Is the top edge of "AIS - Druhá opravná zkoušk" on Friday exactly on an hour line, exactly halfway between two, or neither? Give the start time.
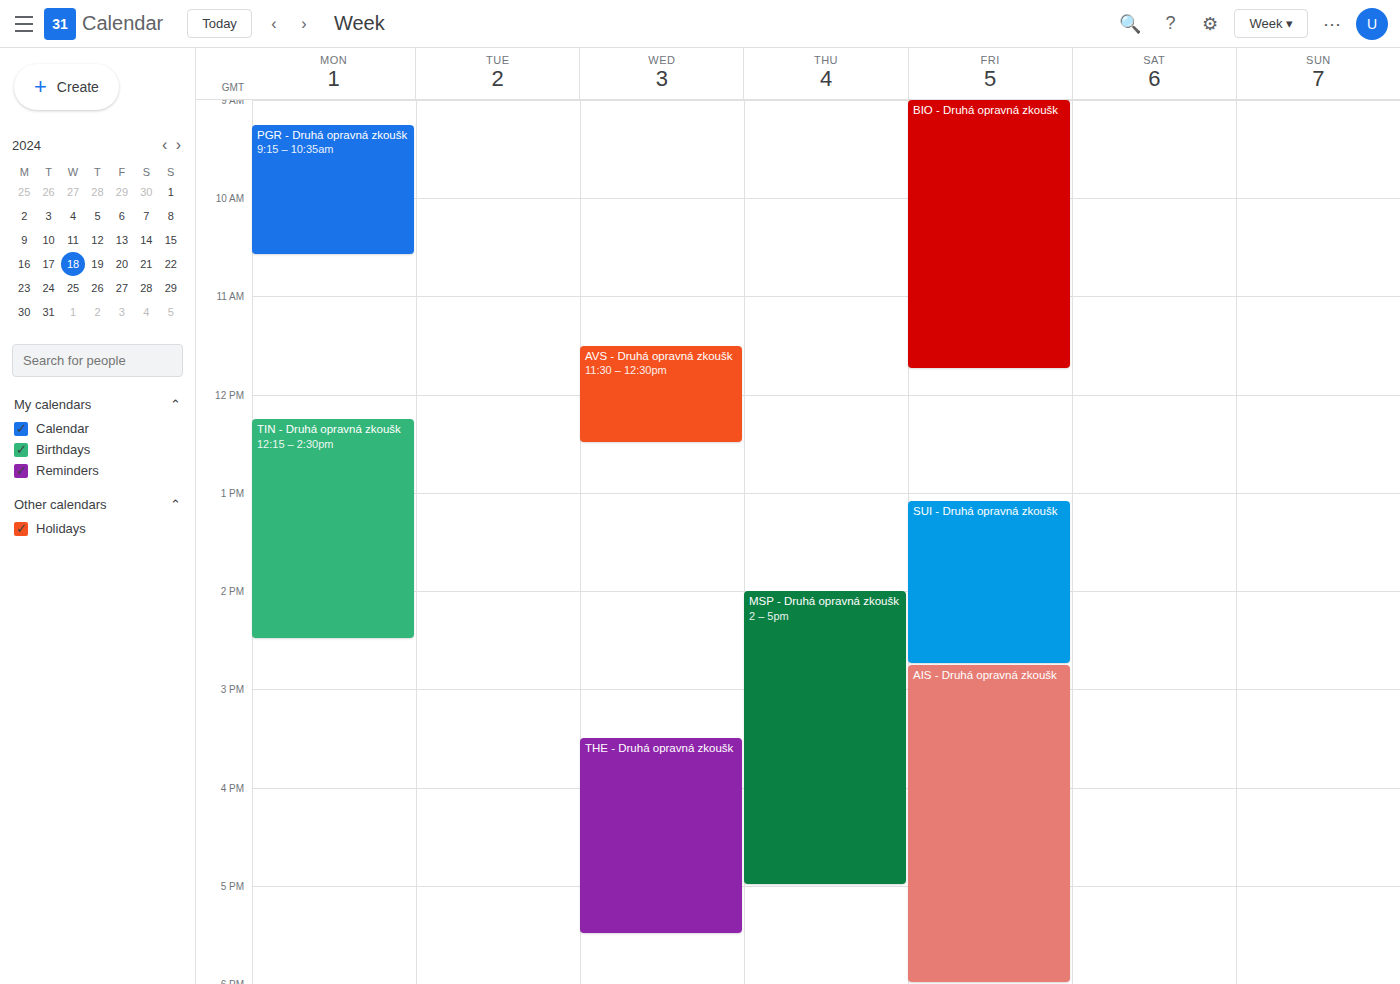
2:45 PM -- neither: three quarters of the way from the 2 PM line to the 3 PM line.